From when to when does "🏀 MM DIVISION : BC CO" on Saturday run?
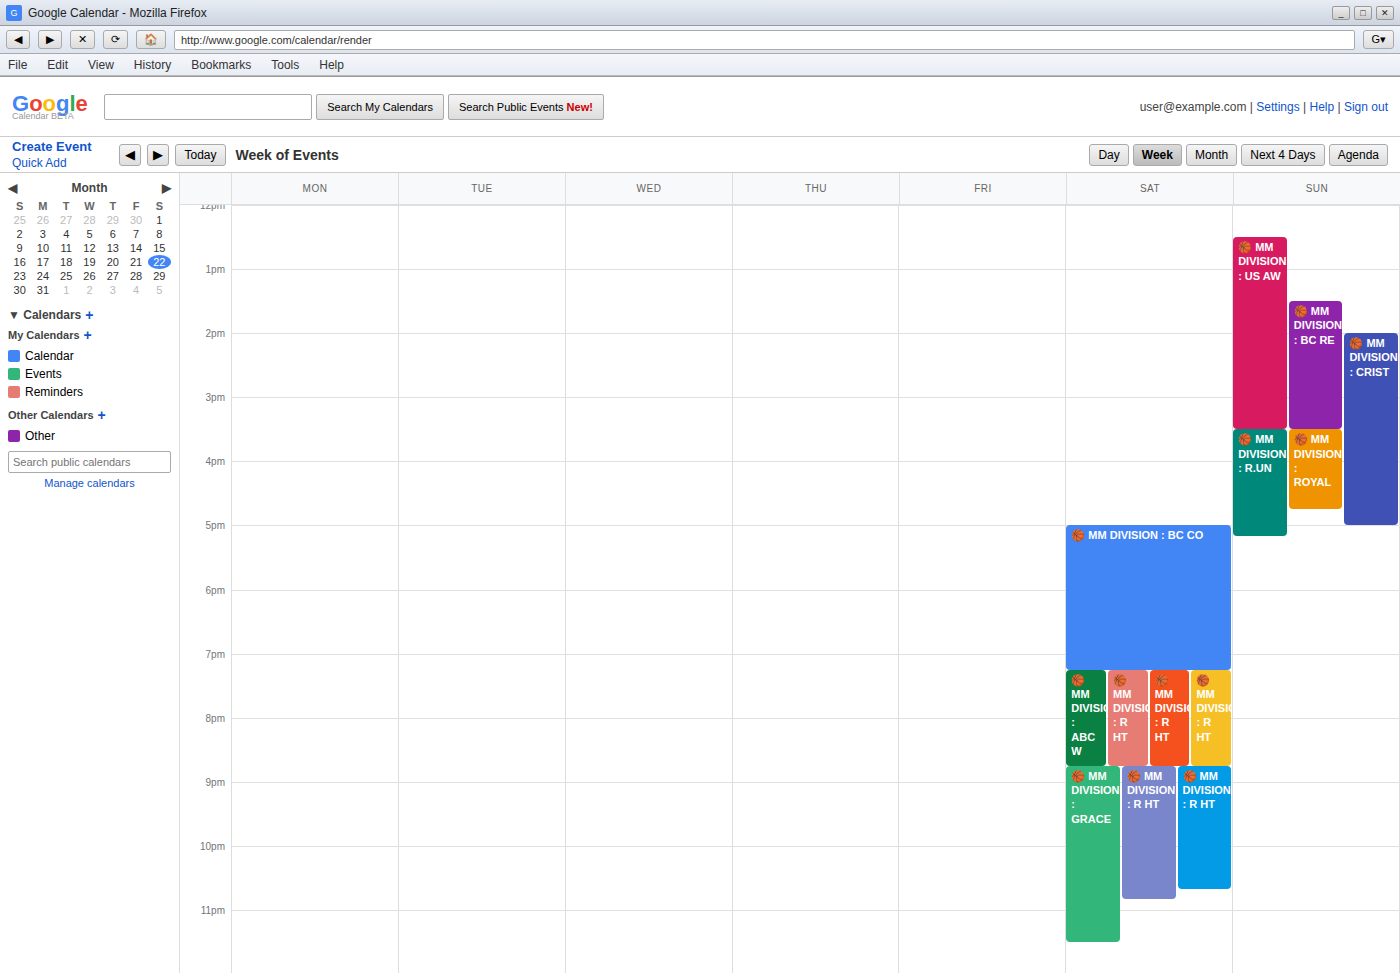
5:00 PM to 7:15 PM